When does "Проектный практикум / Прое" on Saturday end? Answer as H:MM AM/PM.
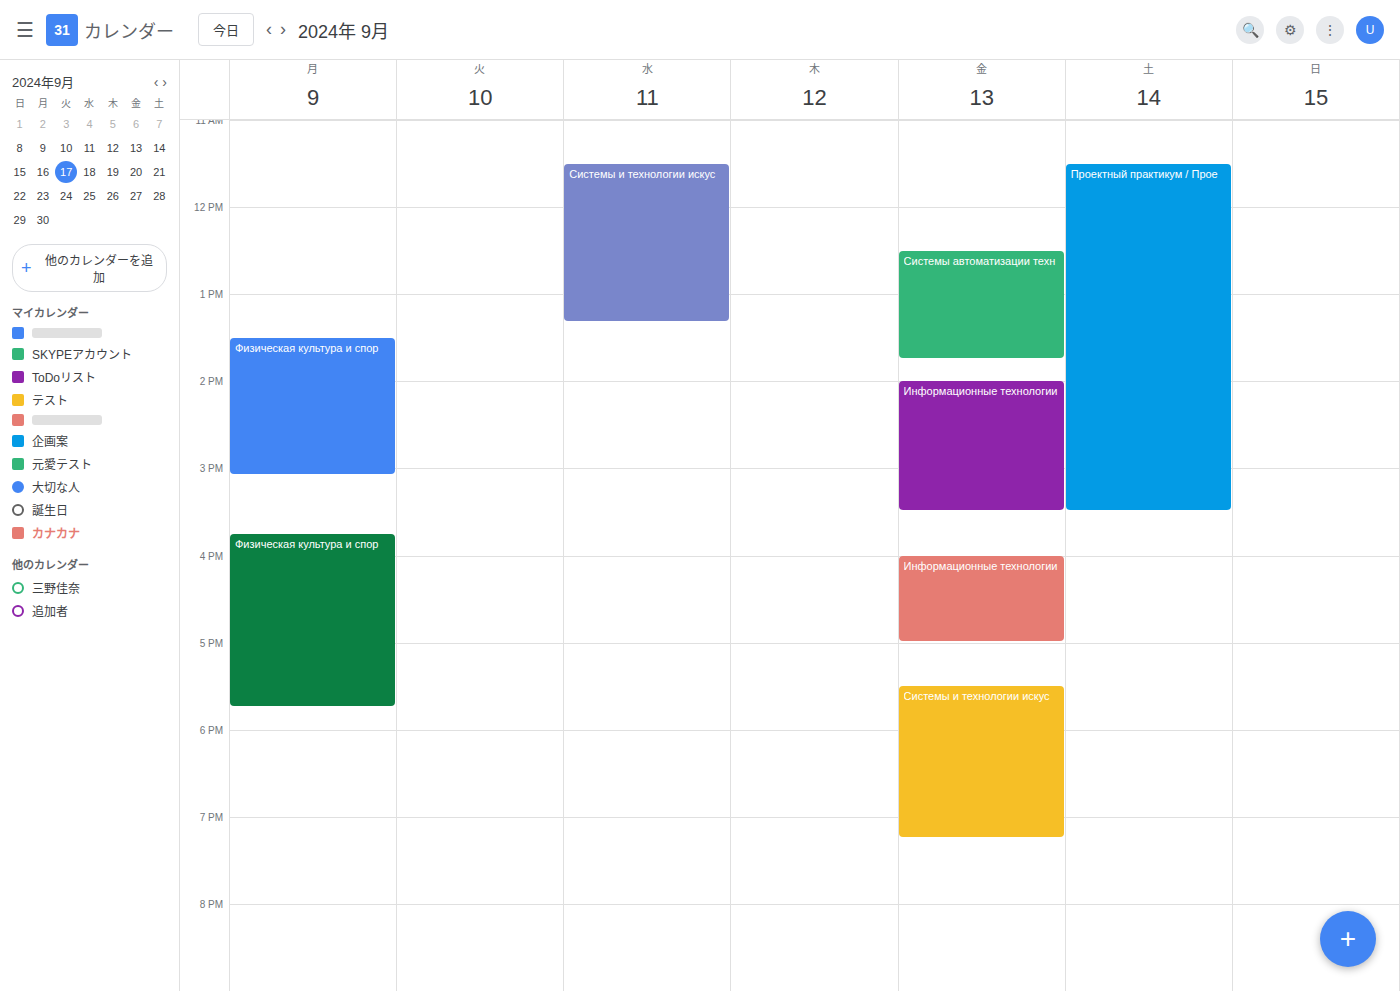
3:30 PM